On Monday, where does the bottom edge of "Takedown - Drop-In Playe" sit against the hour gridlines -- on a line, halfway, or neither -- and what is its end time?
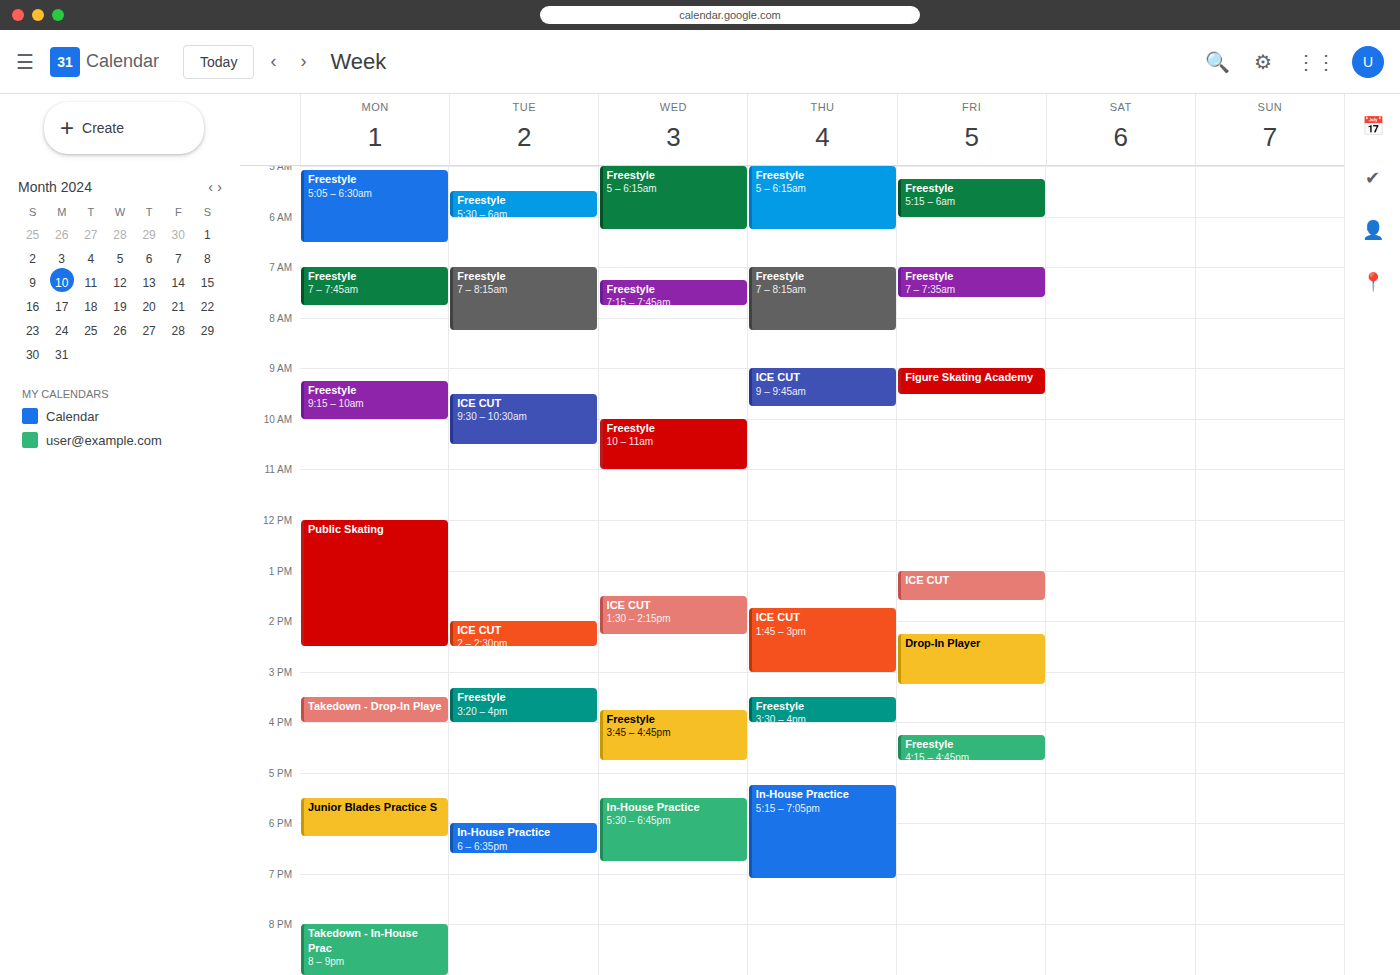
4:00 PM -- exactly on the 4 PM line.